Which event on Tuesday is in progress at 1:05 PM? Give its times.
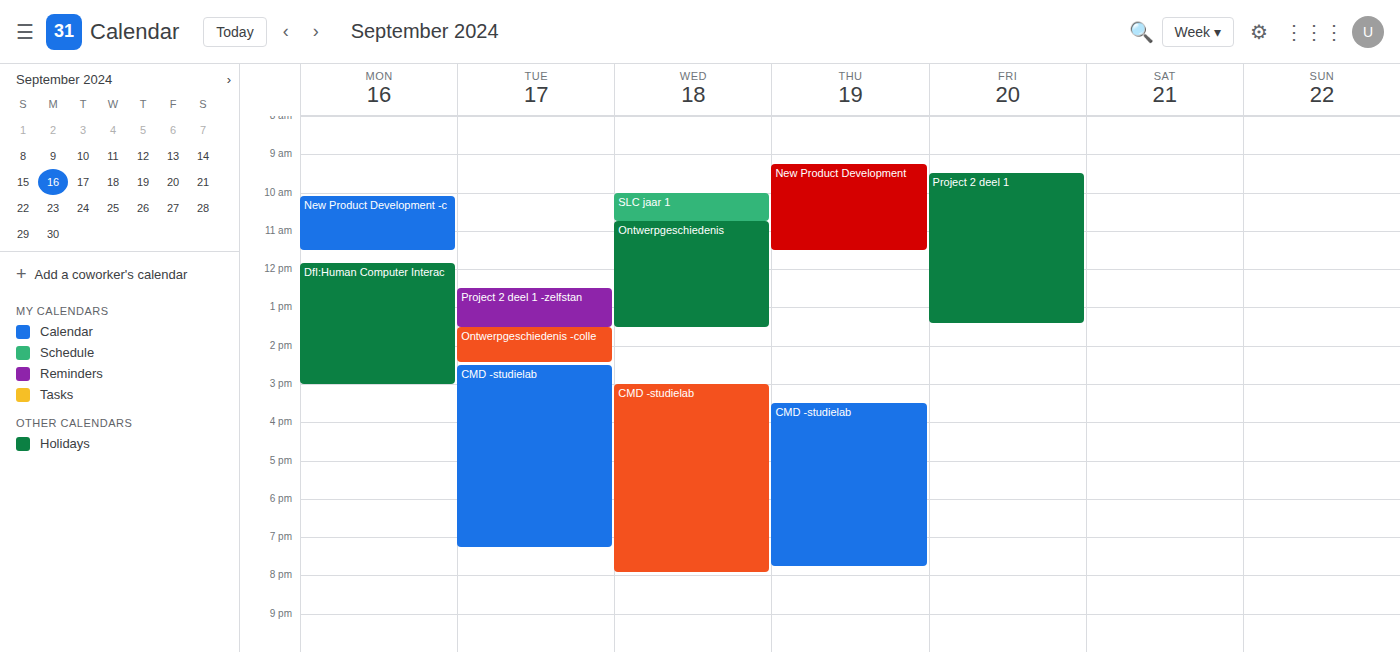
"Project 2 deel 1 -zelfstan", 12:30 PM to 1:30 PM